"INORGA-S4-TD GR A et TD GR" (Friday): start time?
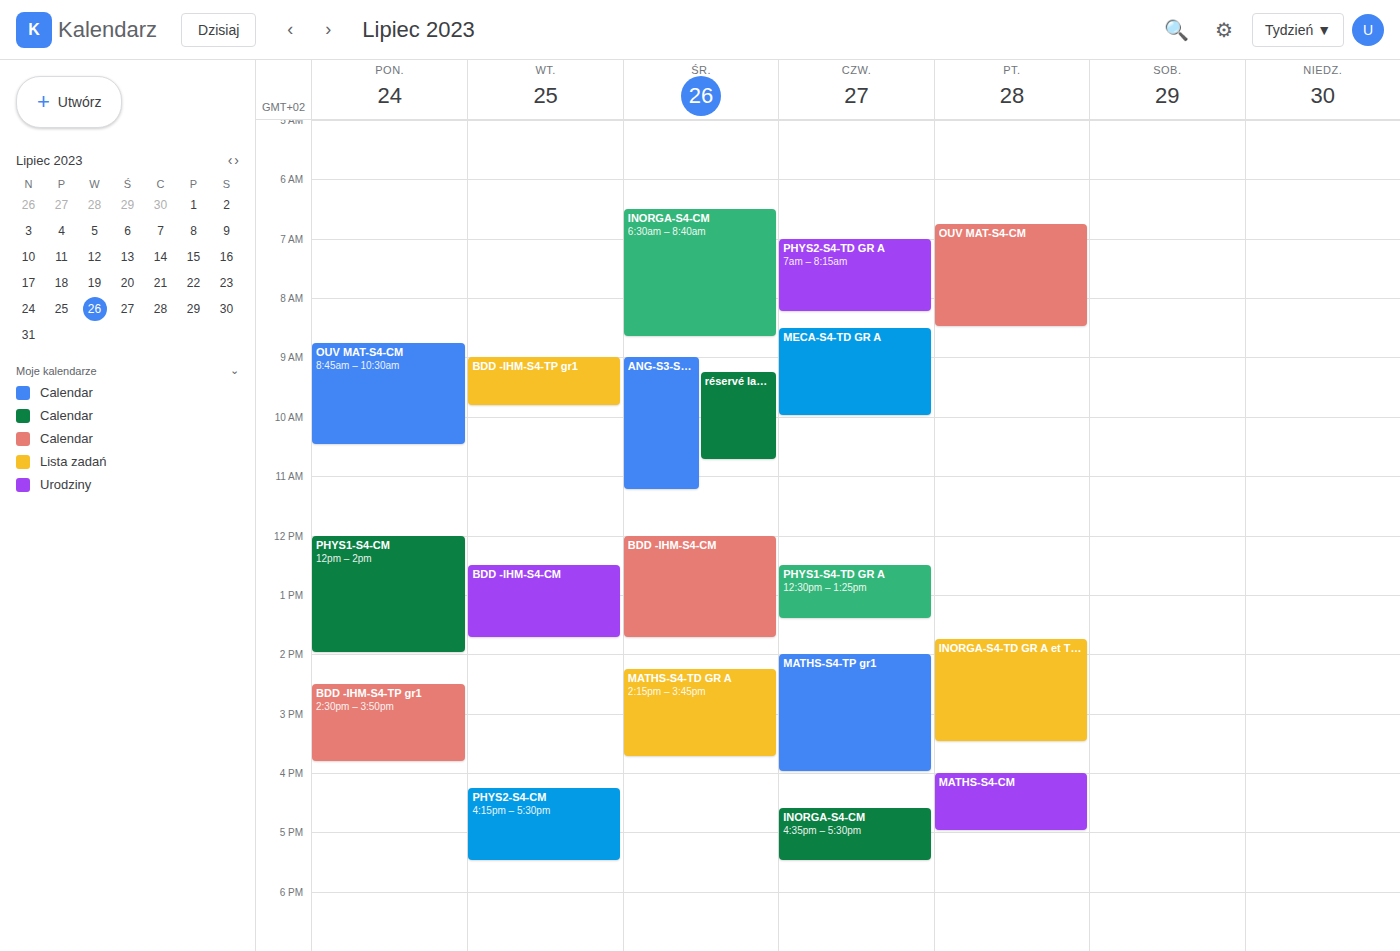
1:45 PM